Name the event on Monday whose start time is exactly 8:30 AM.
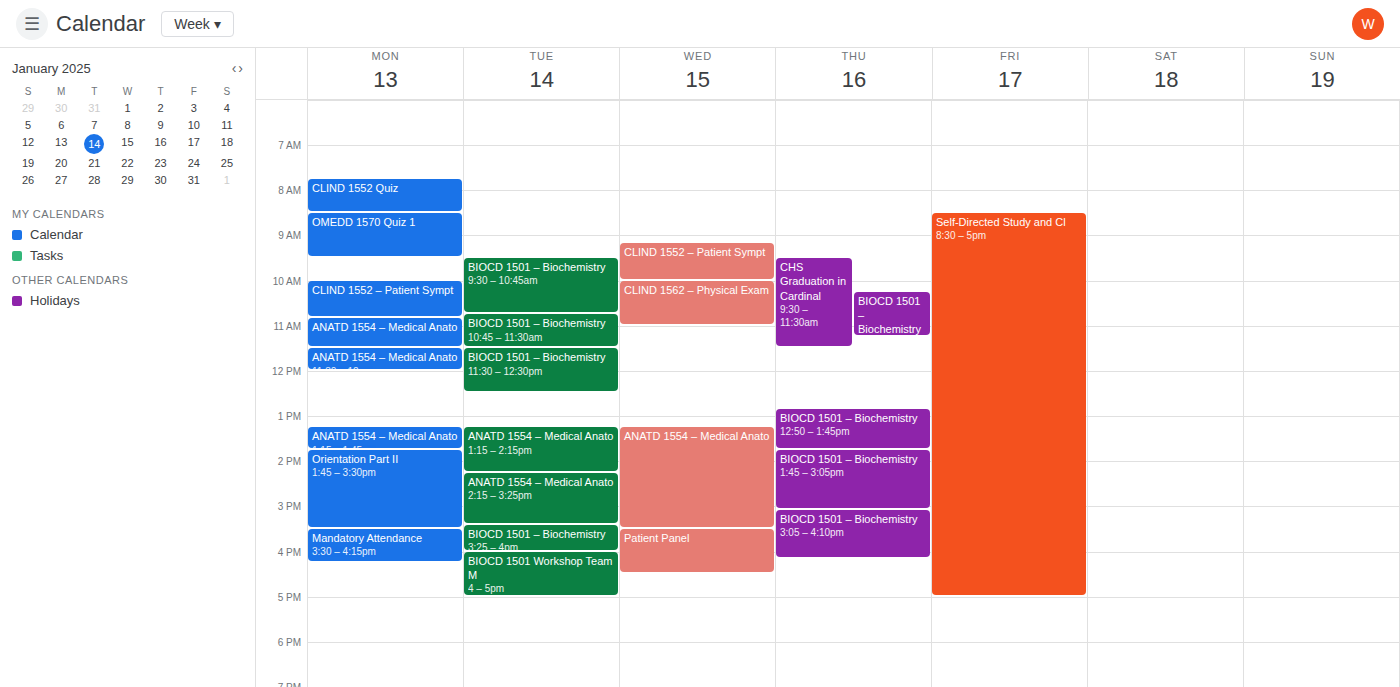
"OMEDD 1570 Quiz 1"